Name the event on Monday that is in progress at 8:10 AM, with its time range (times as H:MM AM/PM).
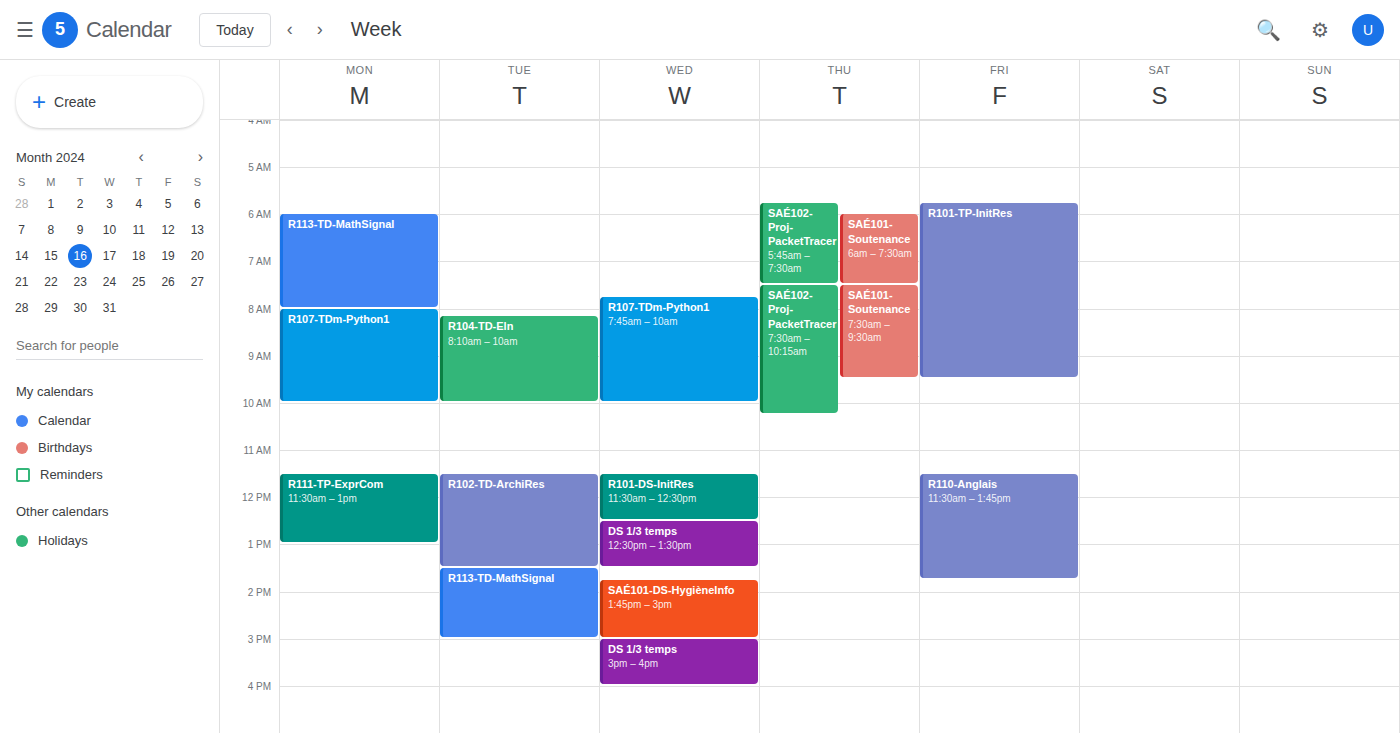
"R107-TDm-Python1", 8:00 AM to 10:00 AM